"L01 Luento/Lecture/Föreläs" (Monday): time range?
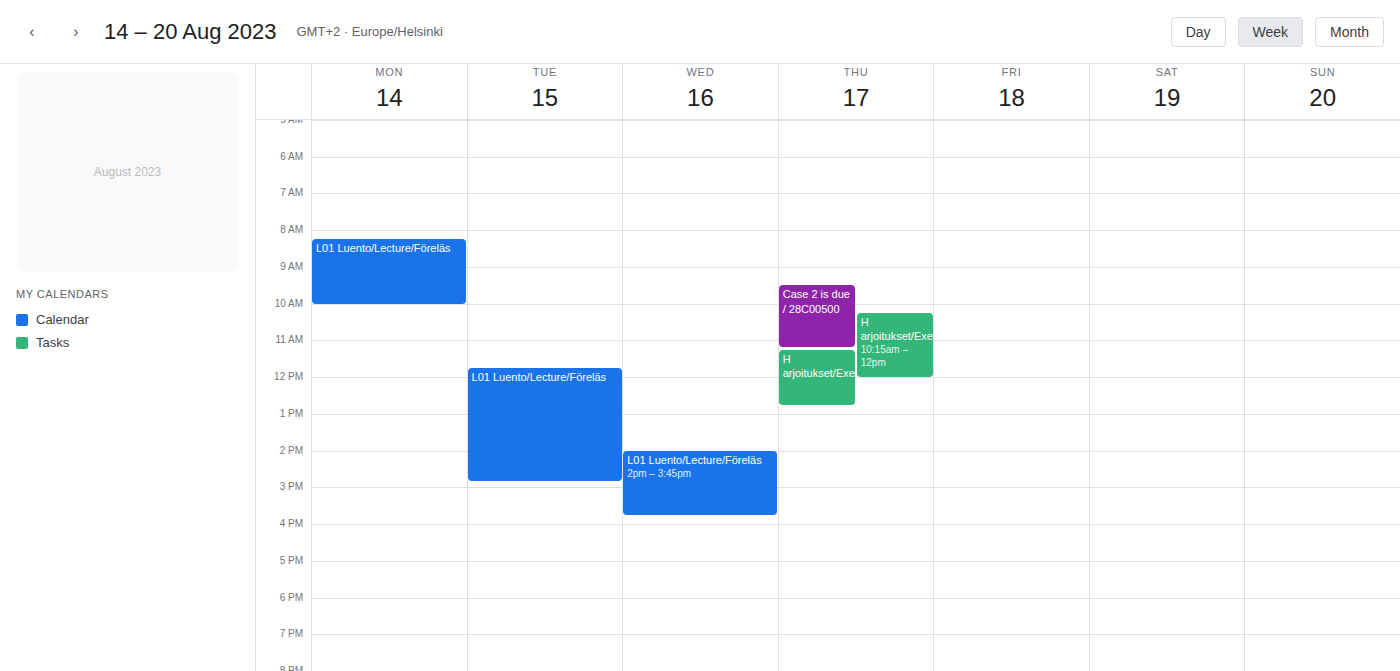
8:15 AM to 10:00 AM